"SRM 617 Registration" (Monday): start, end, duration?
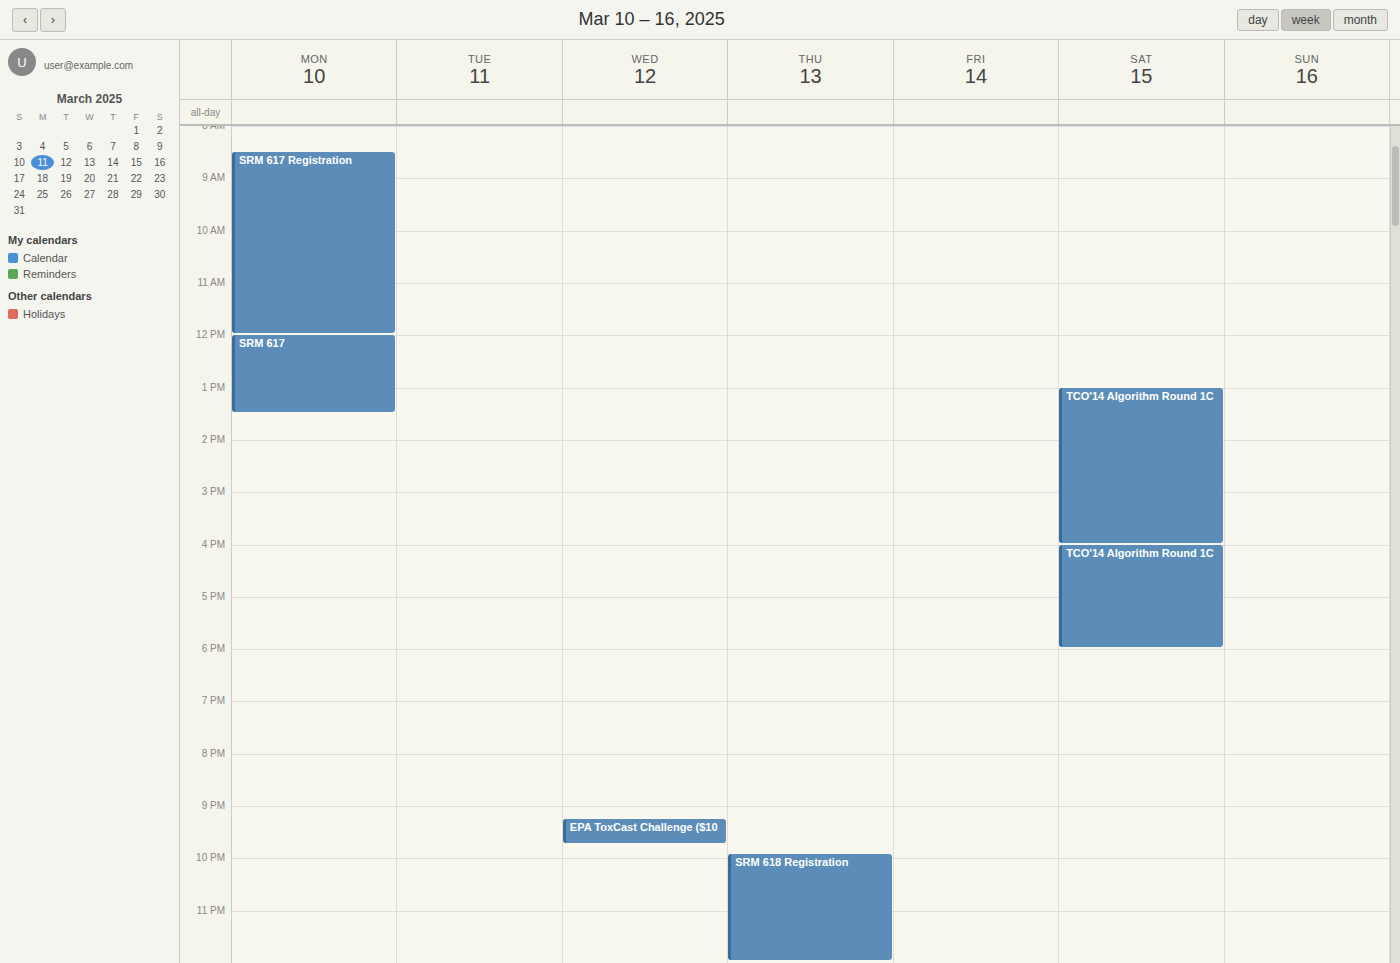
8:30 AM to 12:00 PM, 3 hours 30 minutes